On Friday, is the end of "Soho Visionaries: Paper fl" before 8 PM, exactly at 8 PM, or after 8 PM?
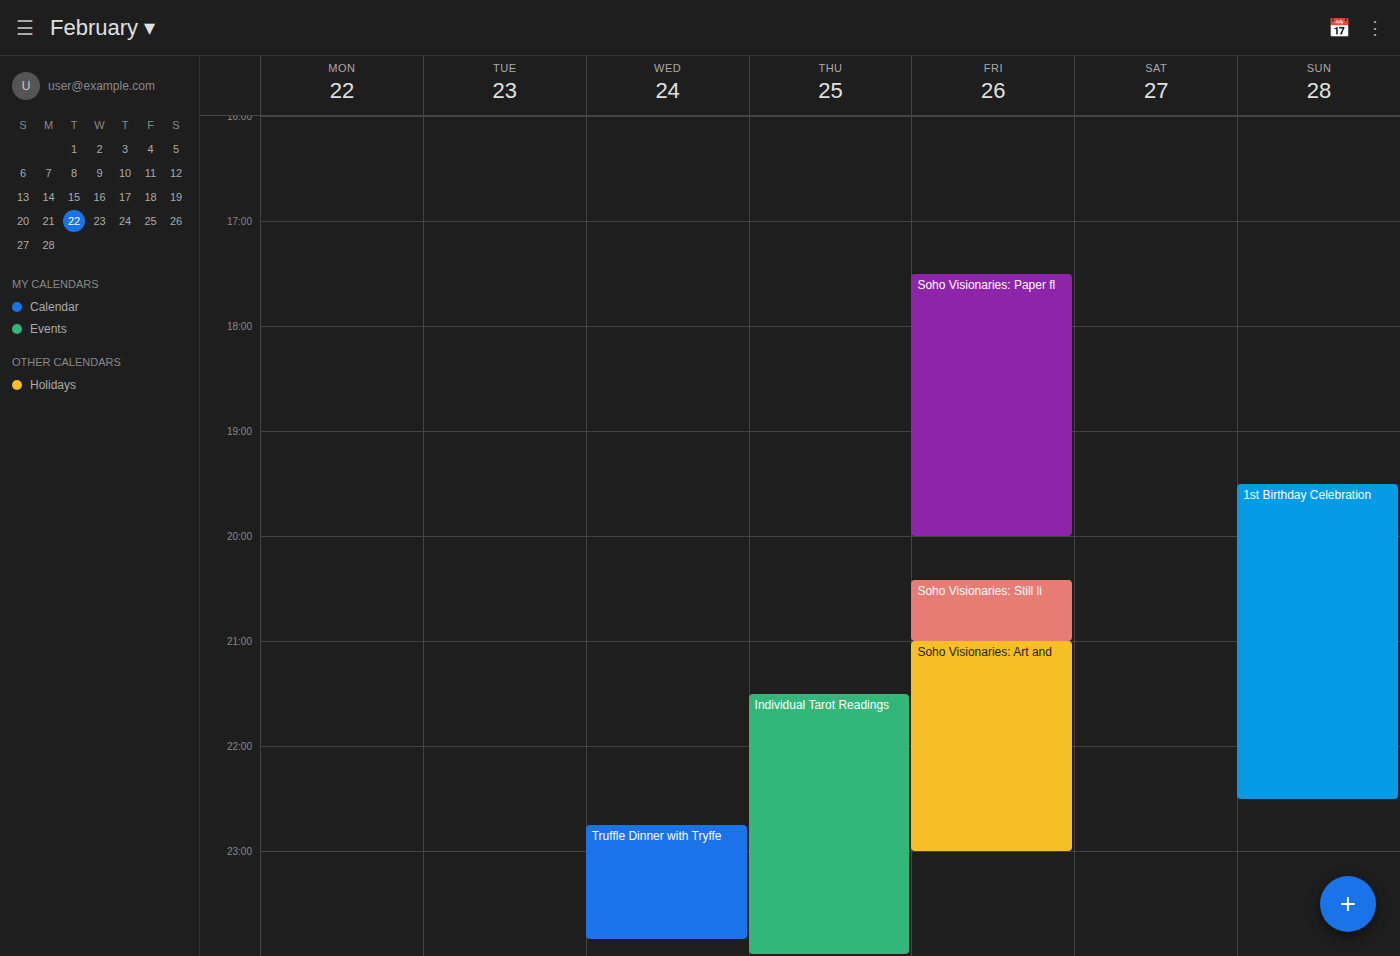
8:00 PM -- exactly at 8 PM, on the 8 PM line.